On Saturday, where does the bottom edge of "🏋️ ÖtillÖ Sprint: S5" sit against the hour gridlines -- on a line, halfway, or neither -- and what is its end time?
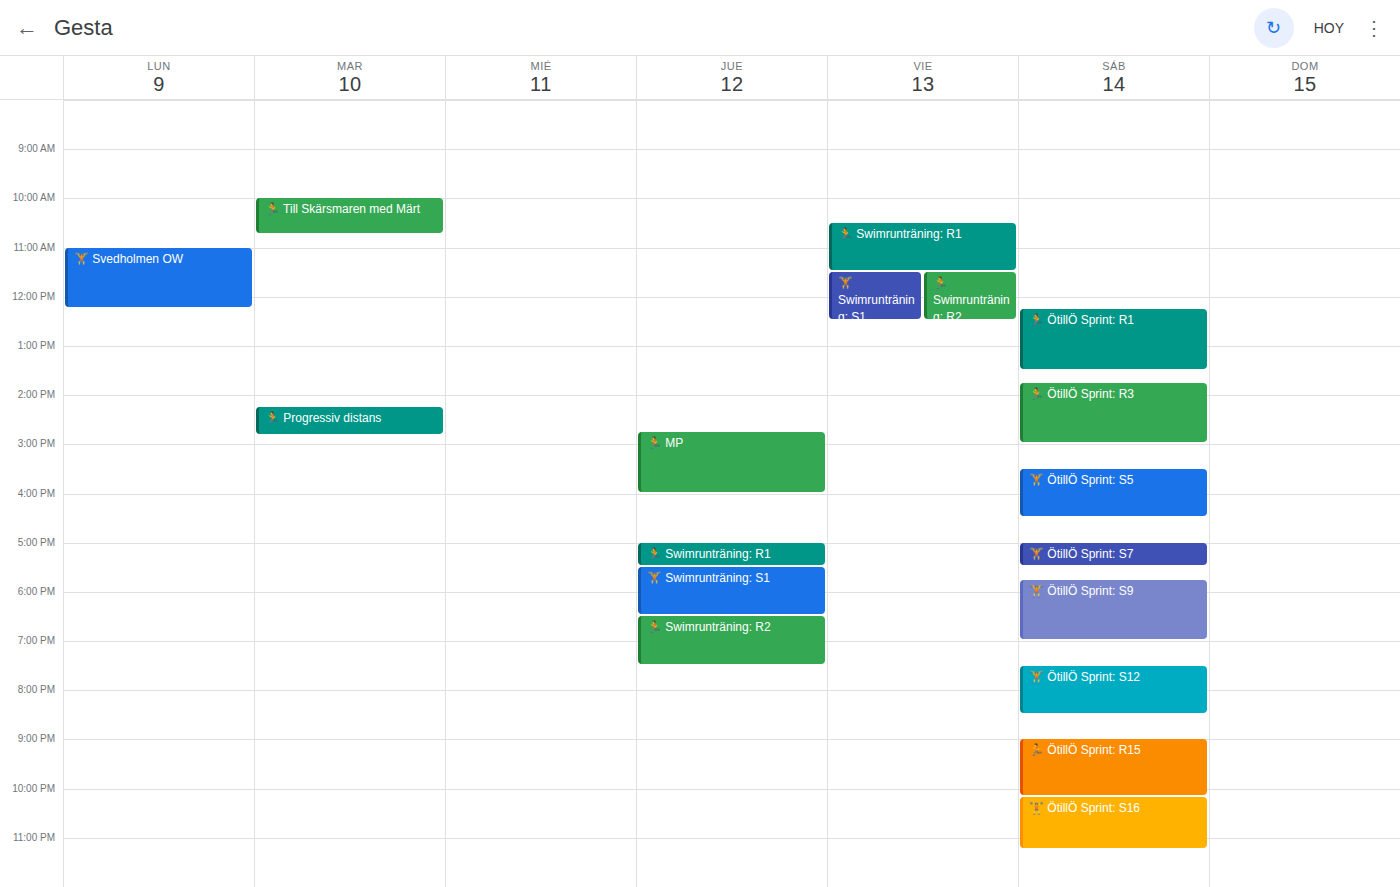
4:30 PM -- halfway between the 4 PM and 5 PM lines.